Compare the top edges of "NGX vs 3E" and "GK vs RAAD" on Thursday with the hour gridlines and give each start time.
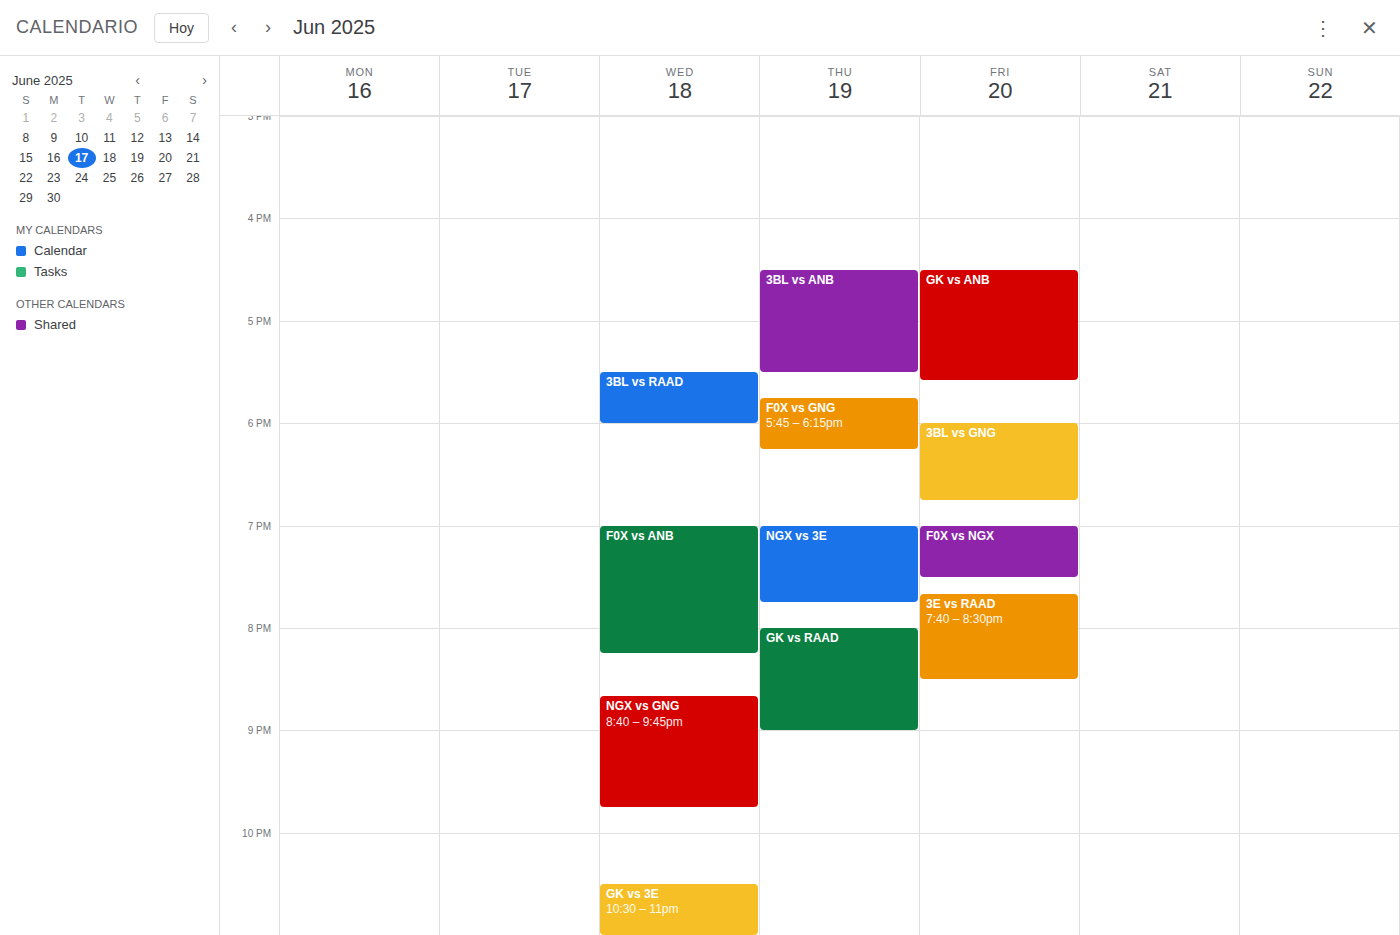
"NGX vs 3E": 7:00 PM, exactly on the 7 PM line. "GK vs RAAD": 8:00 PM, exactly on the 8 PM line.